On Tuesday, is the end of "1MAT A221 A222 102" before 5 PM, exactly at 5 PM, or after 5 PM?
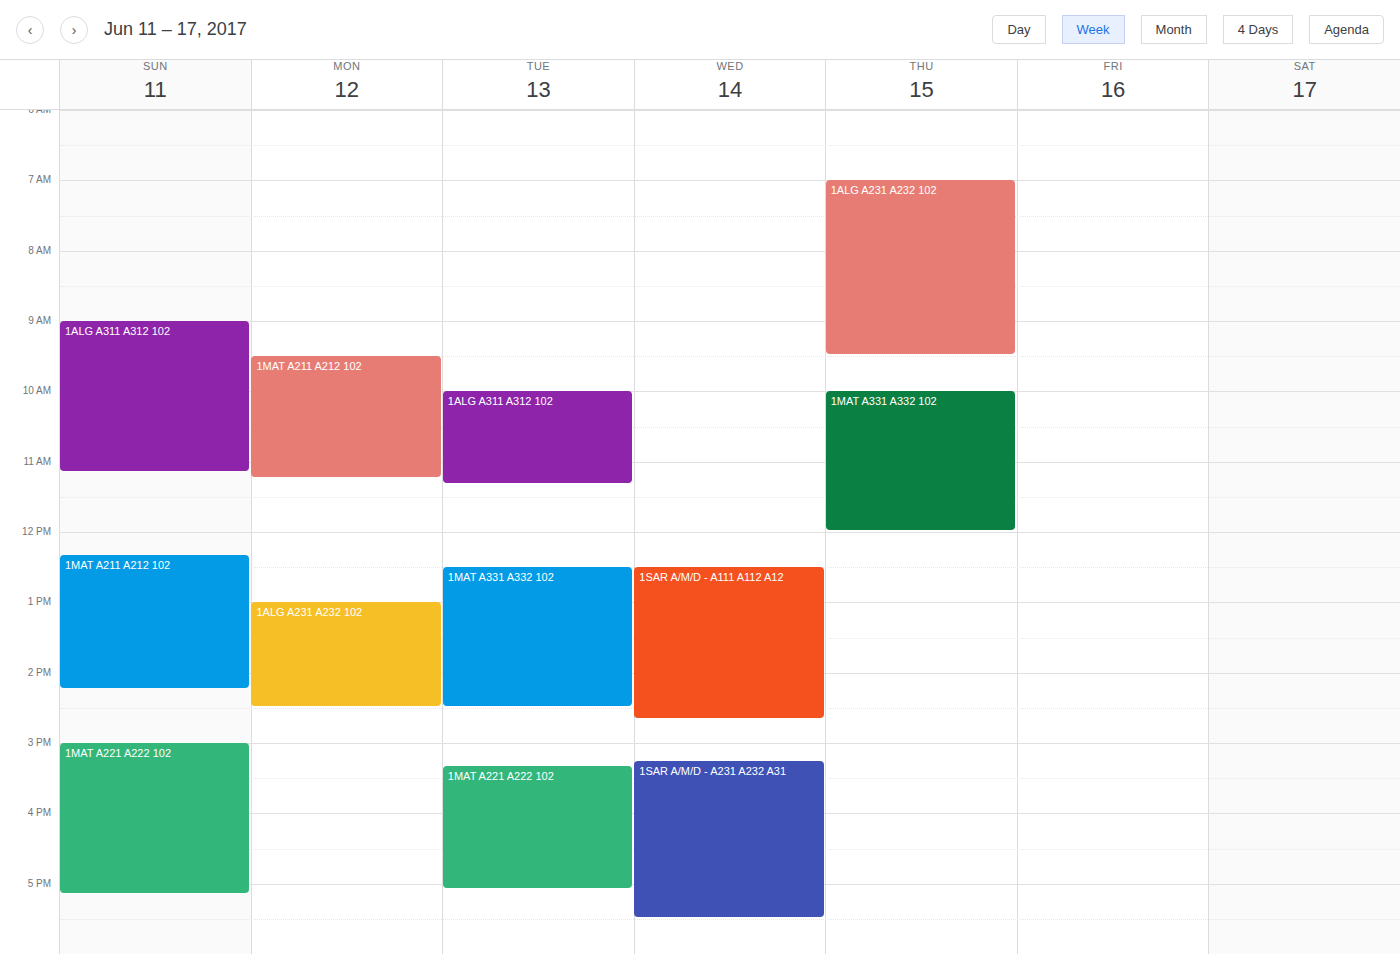
5:05 PM -- after 5 PM, 5 minutes below the 5 PM line.